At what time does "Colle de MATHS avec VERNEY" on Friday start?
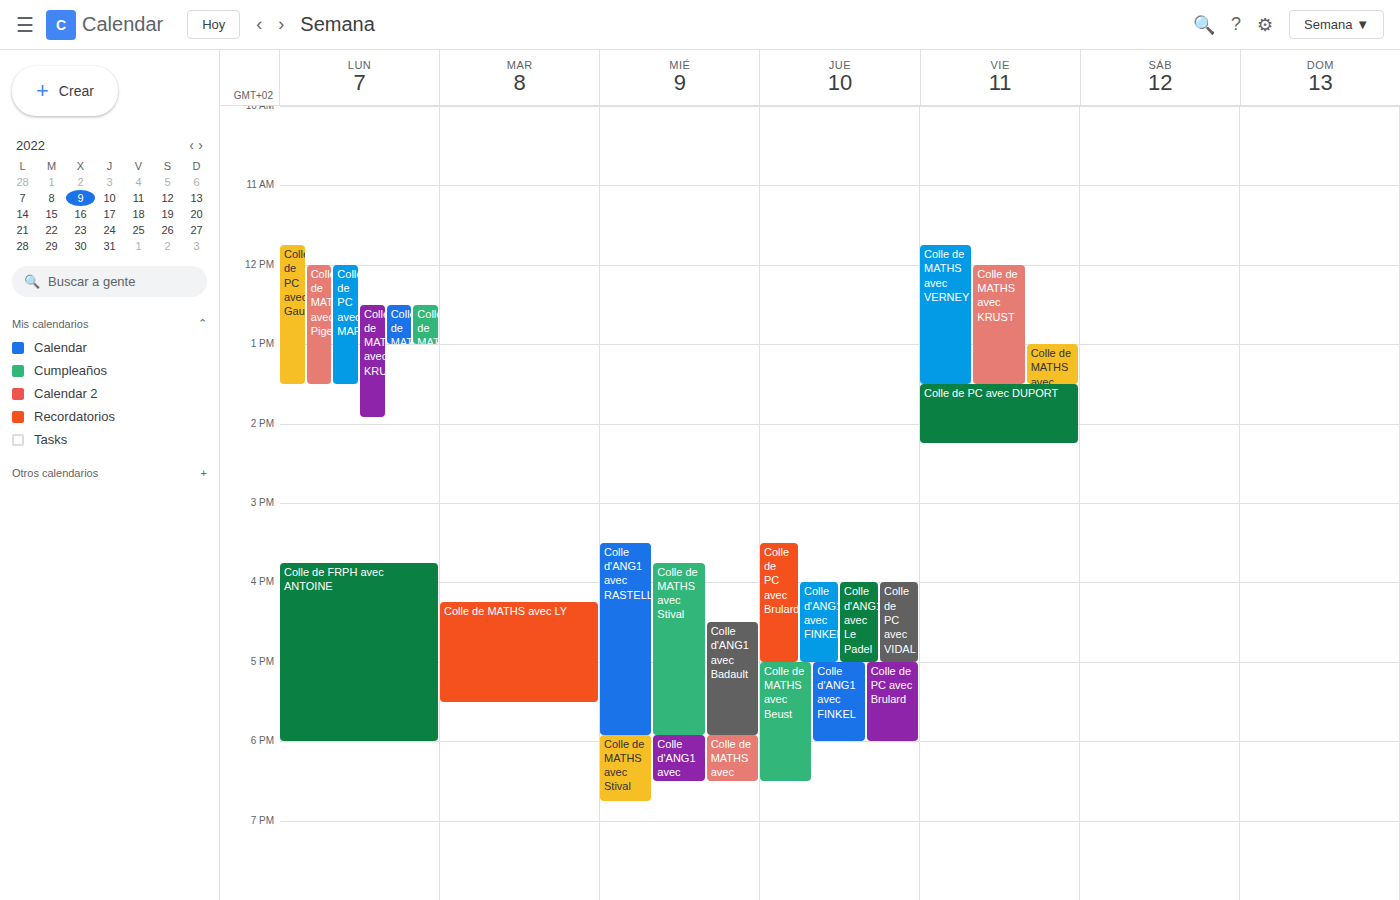
11:45 AM